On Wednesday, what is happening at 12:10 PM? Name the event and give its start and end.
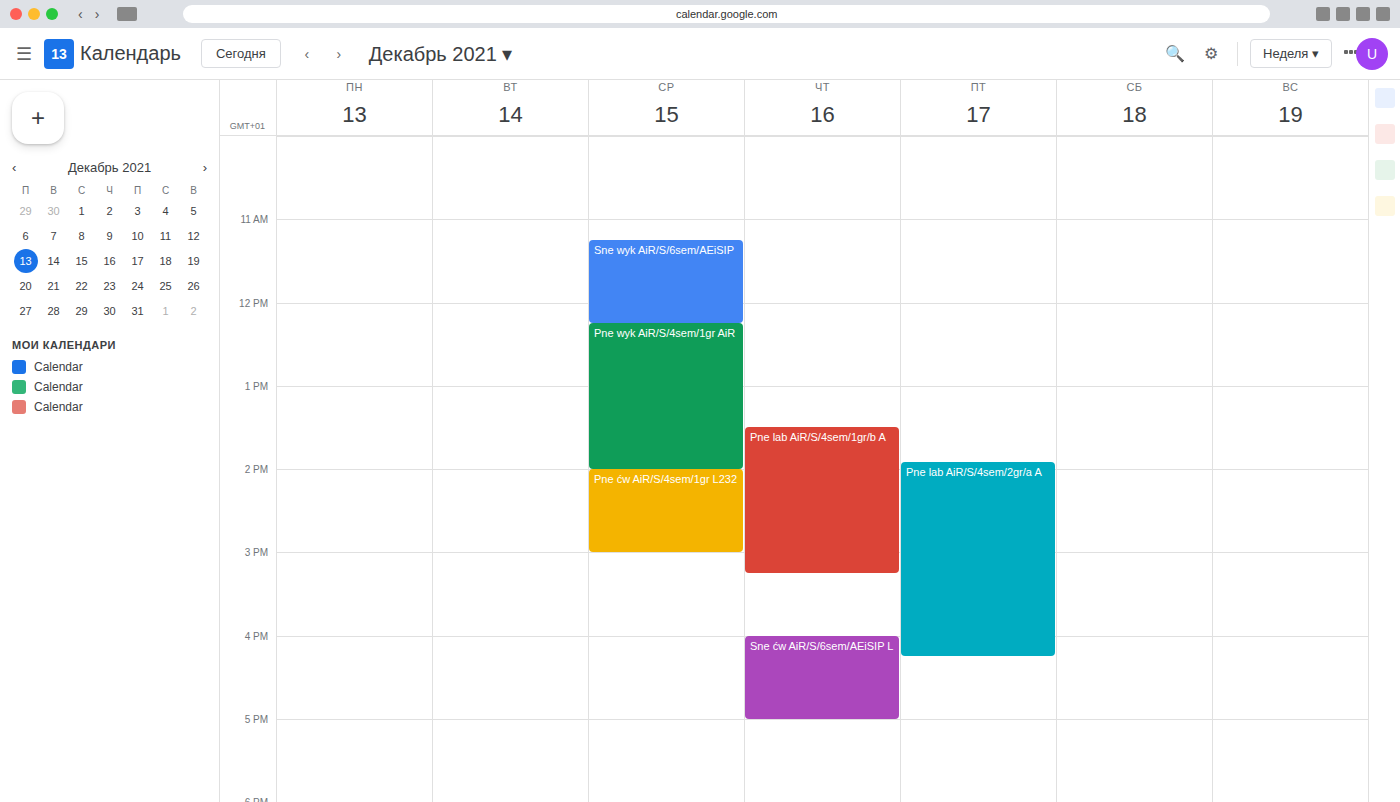
"Sne wyk AiR/S/6sem/AEiSIP", 11:15 AM to 12:15 PM